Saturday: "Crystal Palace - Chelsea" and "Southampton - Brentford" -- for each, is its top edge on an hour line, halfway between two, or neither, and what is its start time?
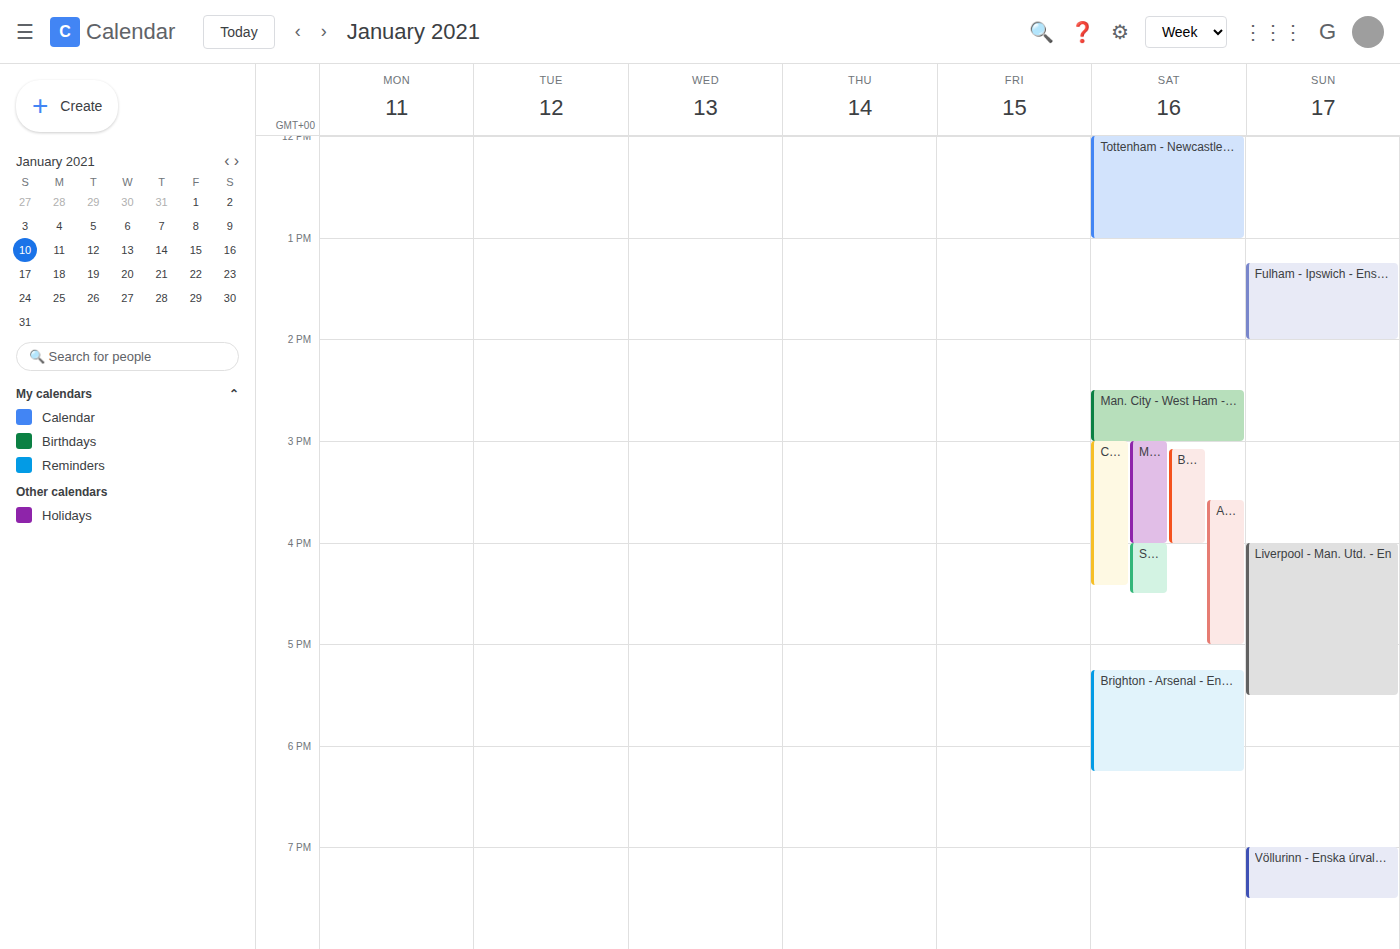
"Crystal Palace - Chelsea": 3:00 PM, exactly on the 3 PM line. "Southampton - Brentford": 4:00 PM, exactly on the 4 PM line.